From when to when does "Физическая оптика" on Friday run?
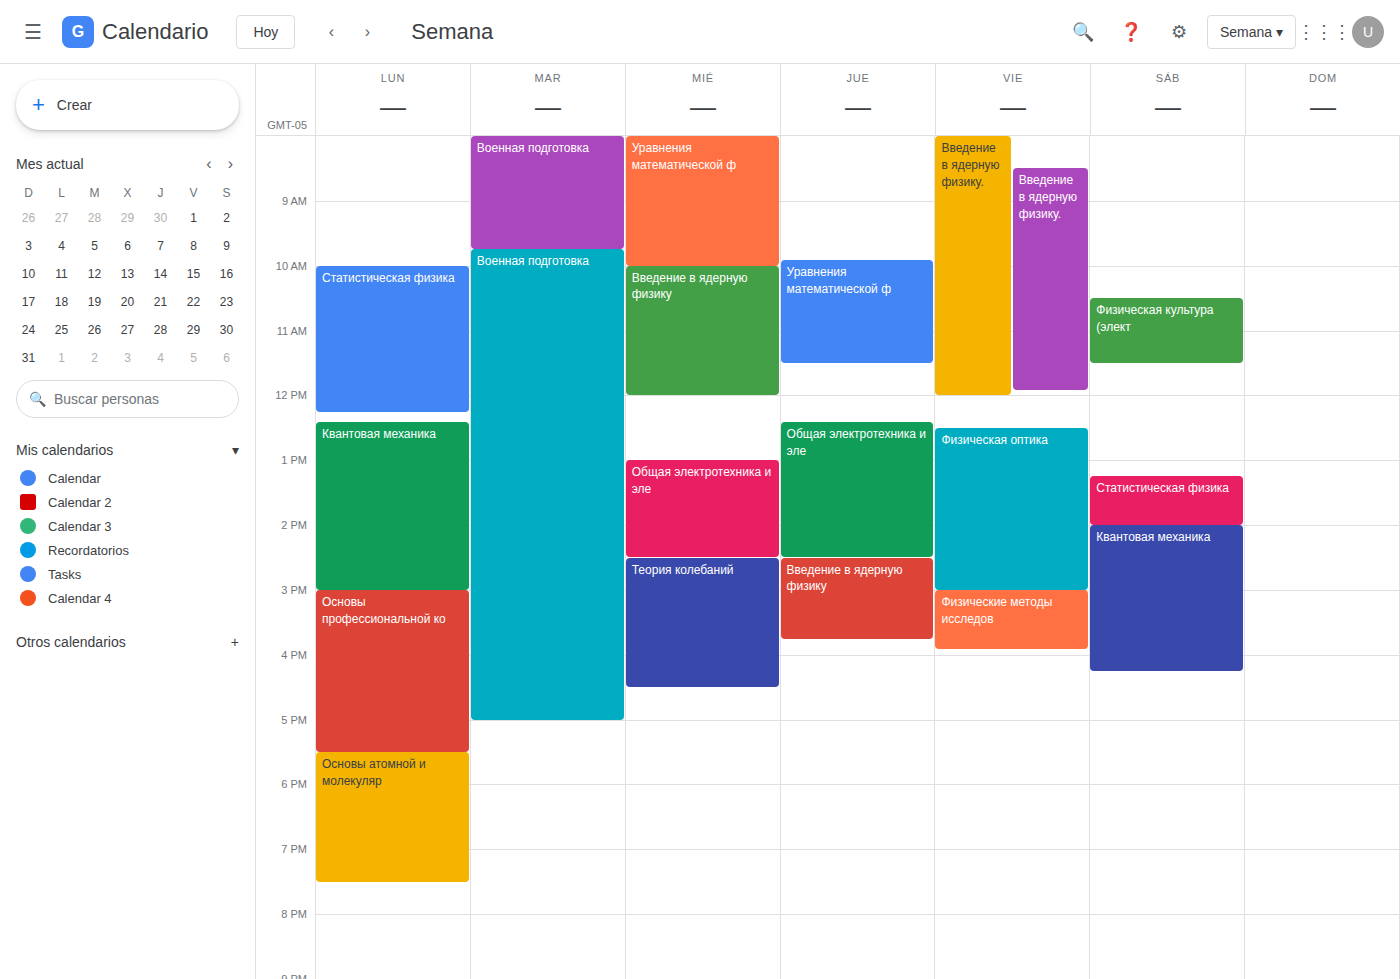
12:30 PM to 3:00 PM